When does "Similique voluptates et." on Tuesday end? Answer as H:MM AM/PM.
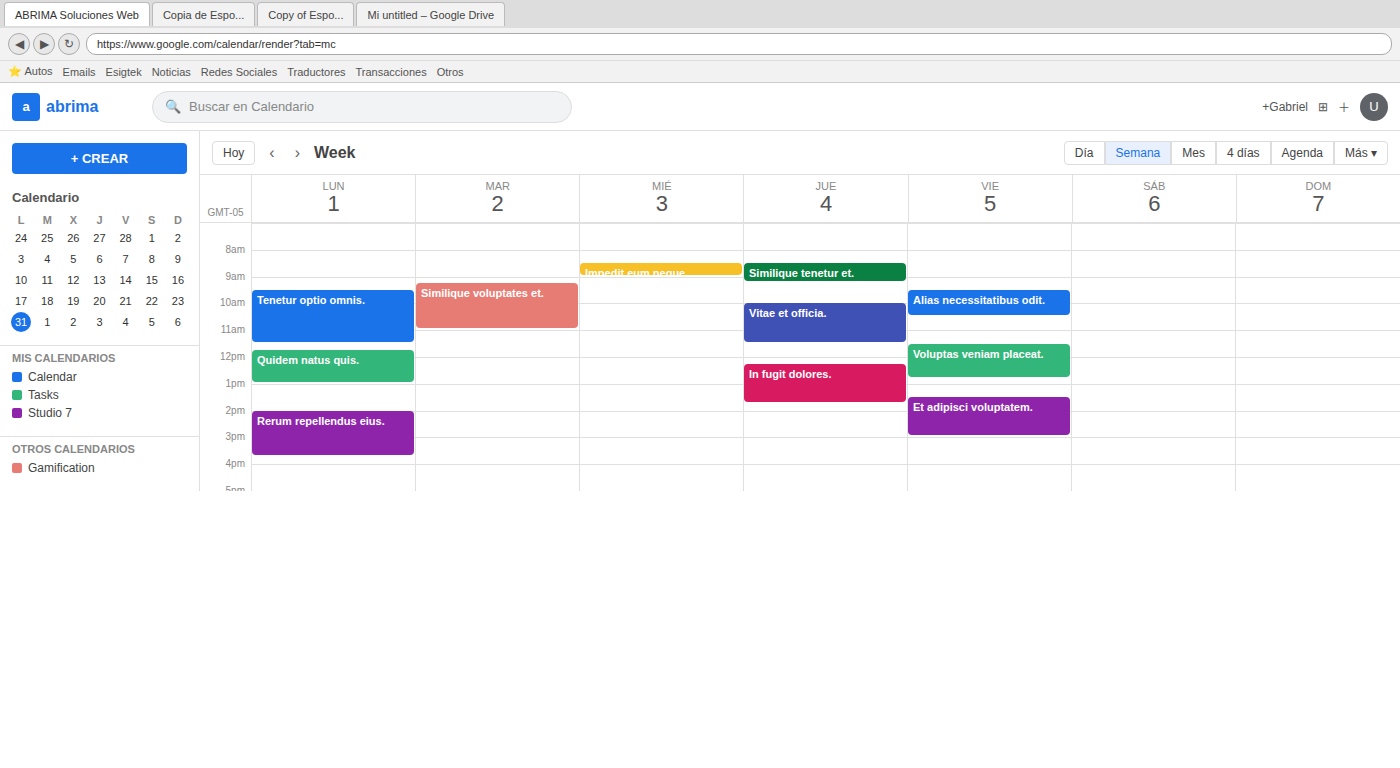
11:00 AM